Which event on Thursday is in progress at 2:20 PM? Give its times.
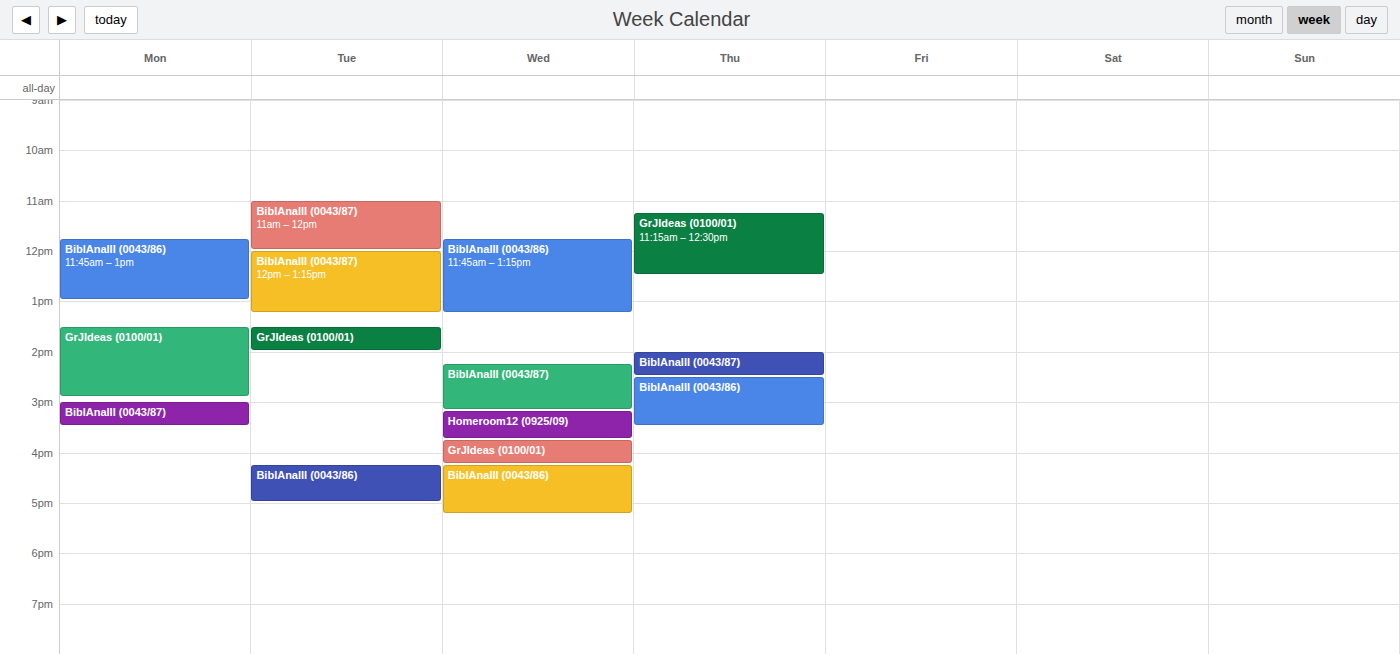
"BiblAnalII (0043/87)", 2:00 PM to 2:30 PM